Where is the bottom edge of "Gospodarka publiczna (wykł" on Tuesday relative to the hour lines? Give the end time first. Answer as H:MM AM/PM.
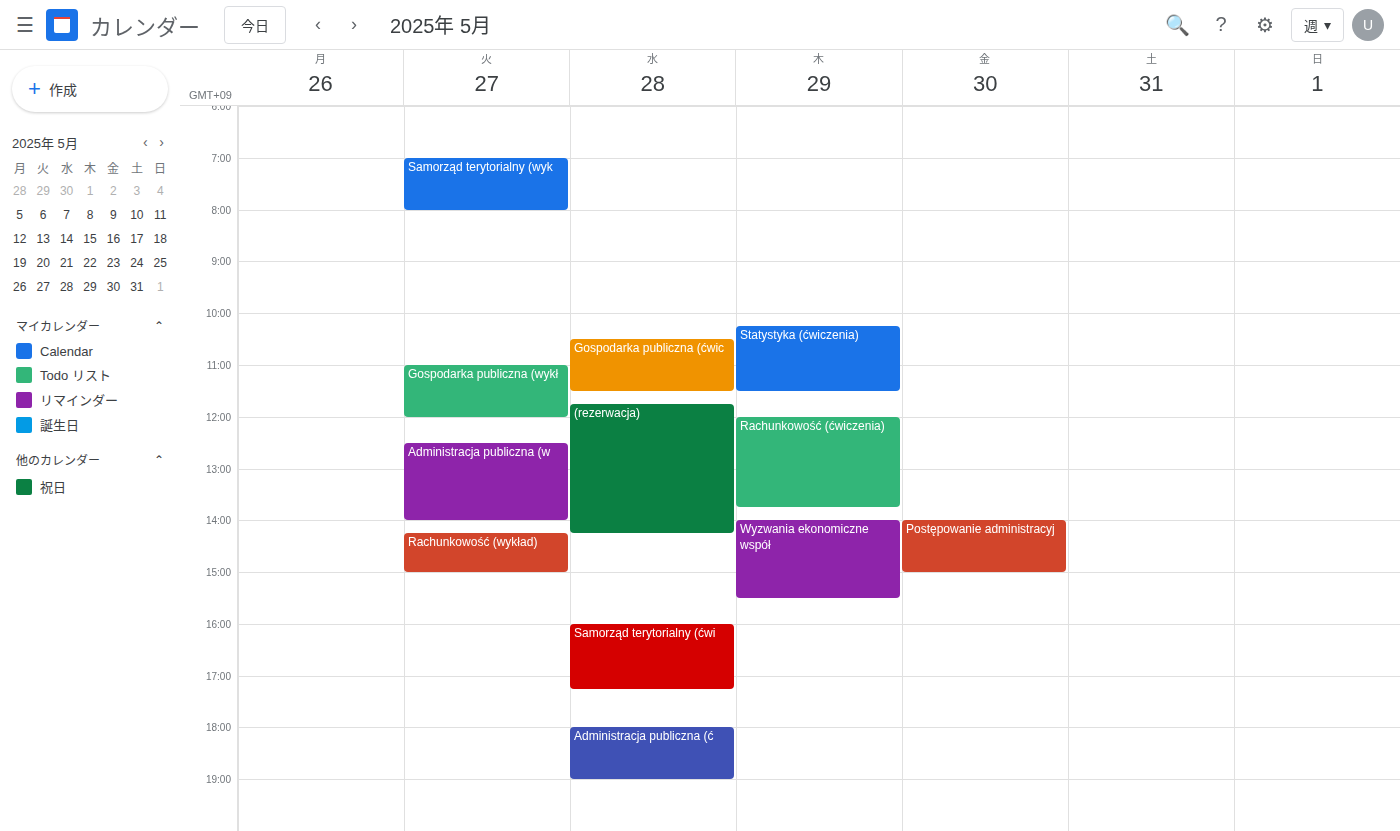
12:00 PM -- exactly on the 12 PM line.